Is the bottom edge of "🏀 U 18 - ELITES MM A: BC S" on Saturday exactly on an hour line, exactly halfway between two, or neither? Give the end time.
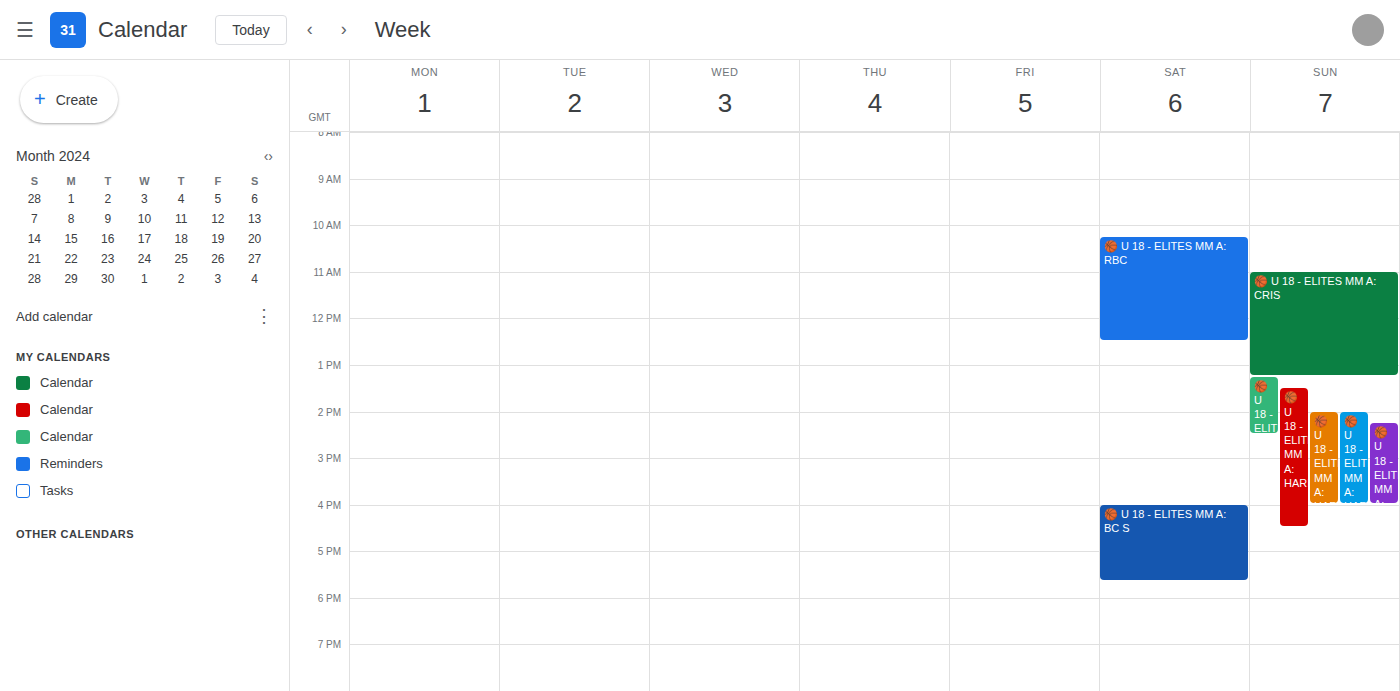
17:40 -- neither: 40 minutes below the 17:00 line and 20 minutes above the 18:00 line.